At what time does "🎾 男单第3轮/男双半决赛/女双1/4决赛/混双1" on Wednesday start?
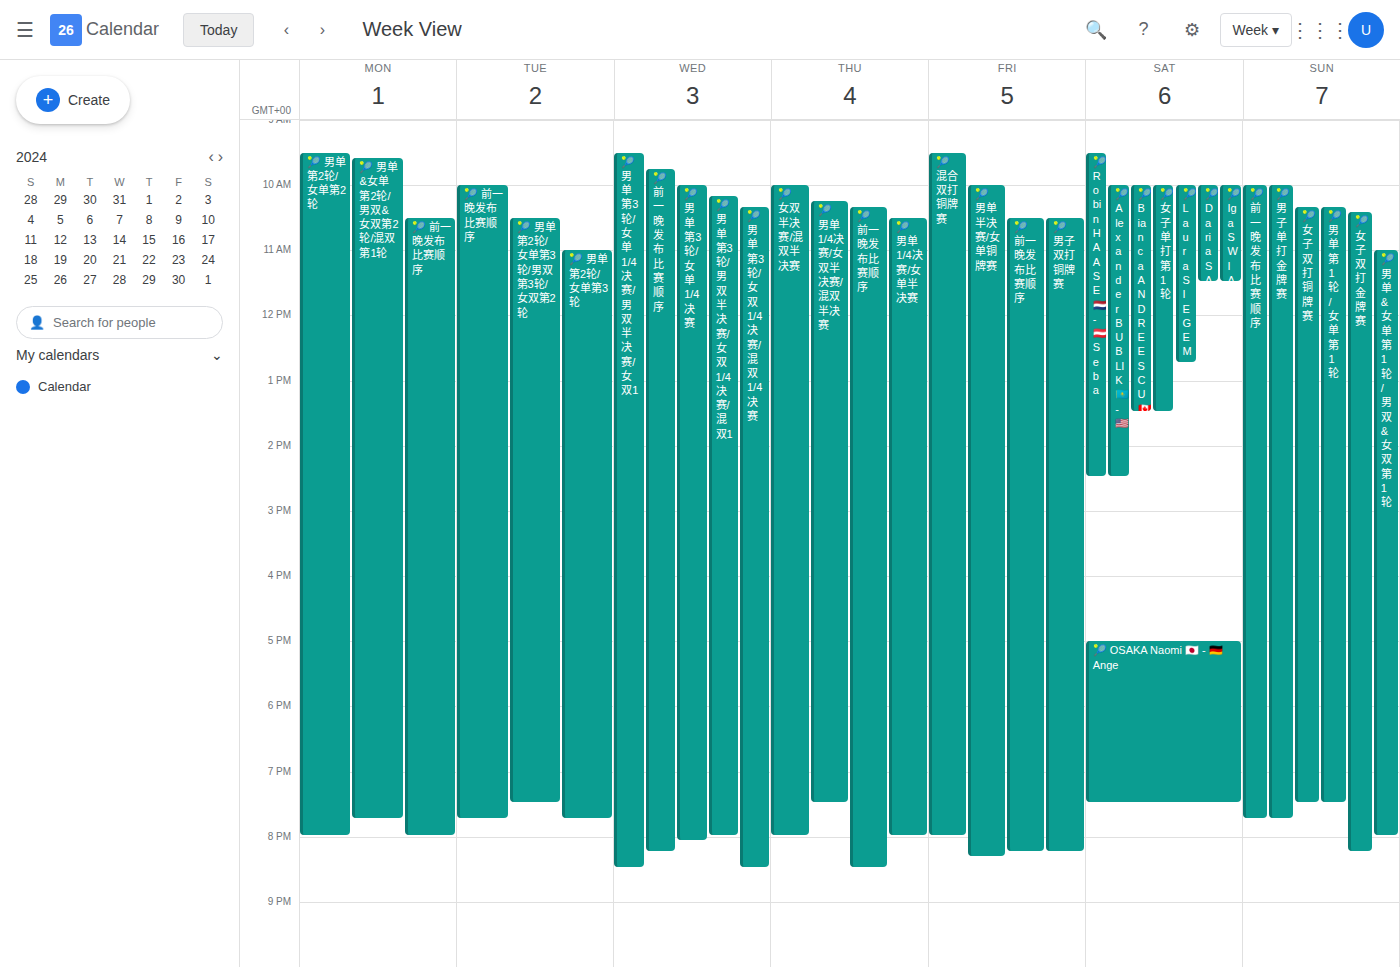
10:10 AM